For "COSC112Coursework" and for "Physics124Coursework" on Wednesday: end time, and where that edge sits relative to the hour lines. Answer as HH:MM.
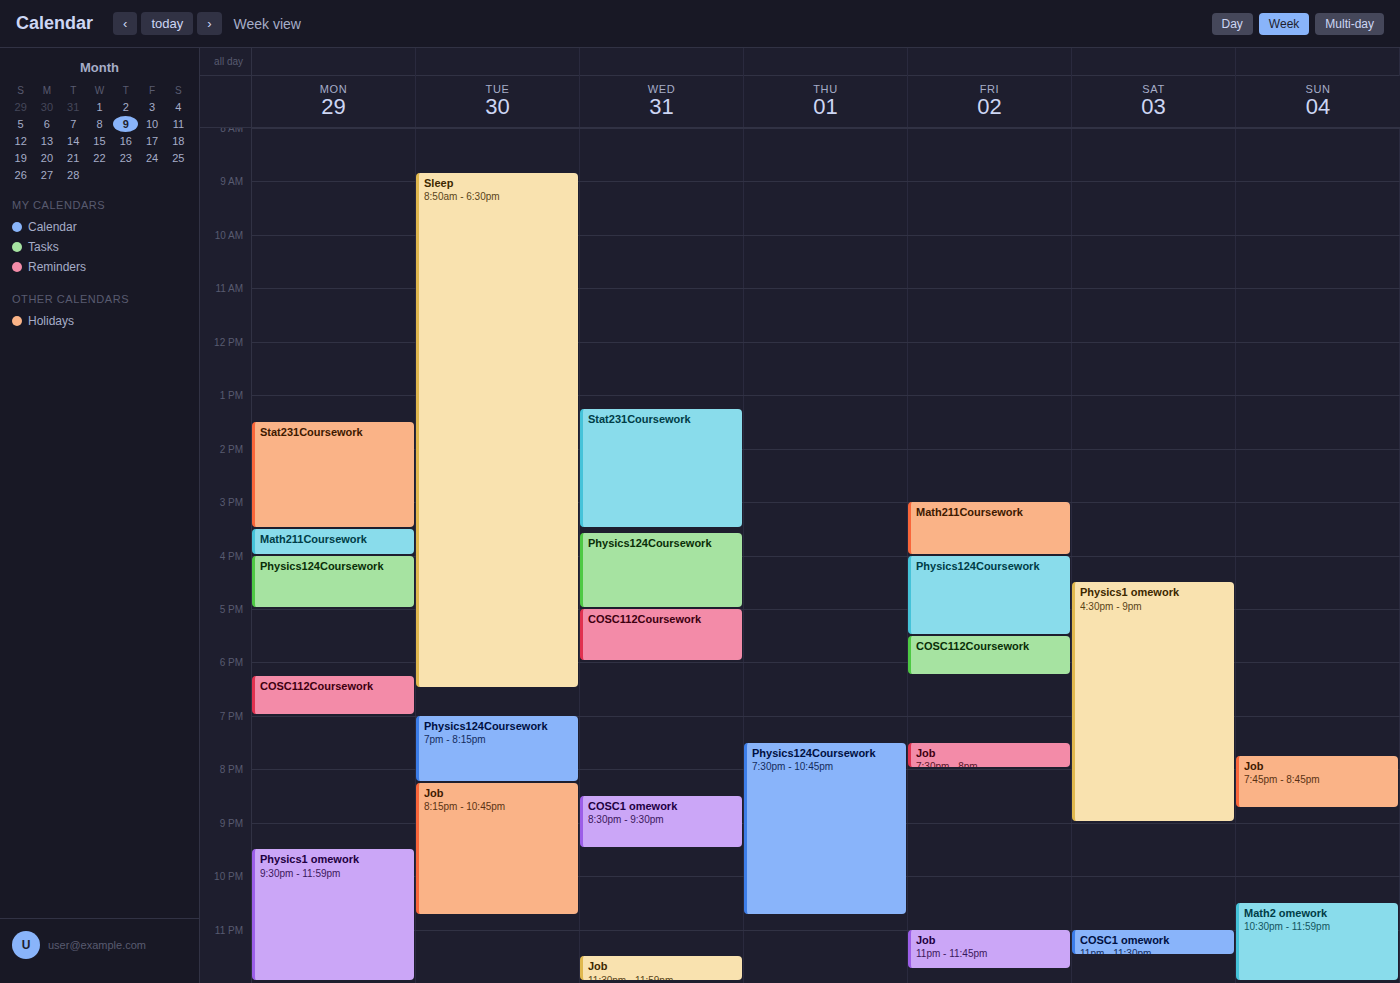
"COSC112Coursework": 18:00, exactly on the 18:00 line. "Physics124Coursework": 17:00, exactly on the 17:00 line.